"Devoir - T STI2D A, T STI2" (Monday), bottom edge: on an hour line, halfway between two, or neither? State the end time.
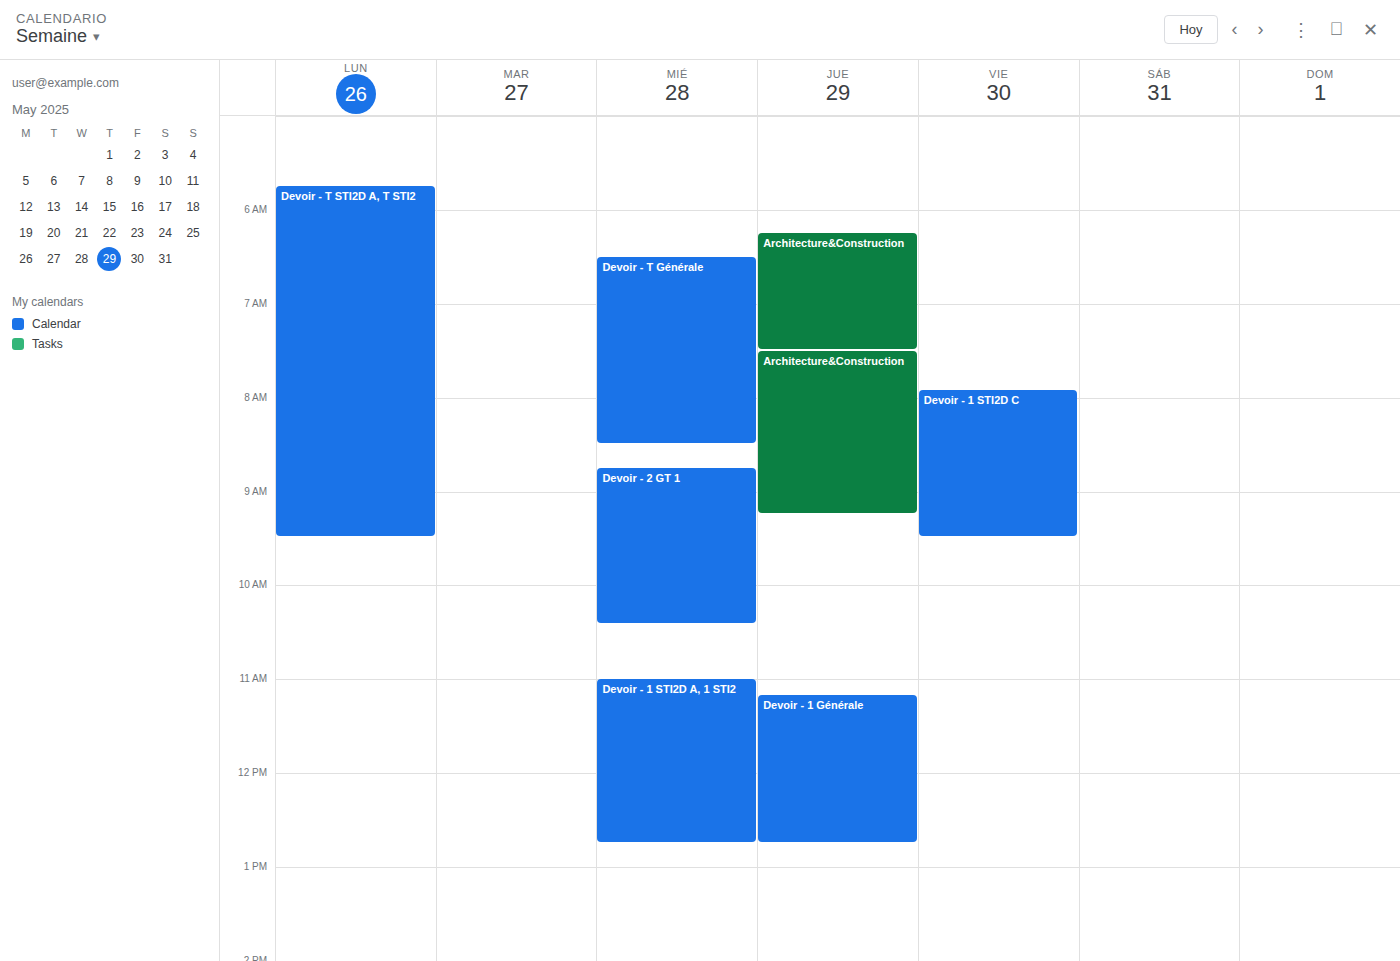
9:30 AM -- halfway between the 9 AM and 10 AM lines.